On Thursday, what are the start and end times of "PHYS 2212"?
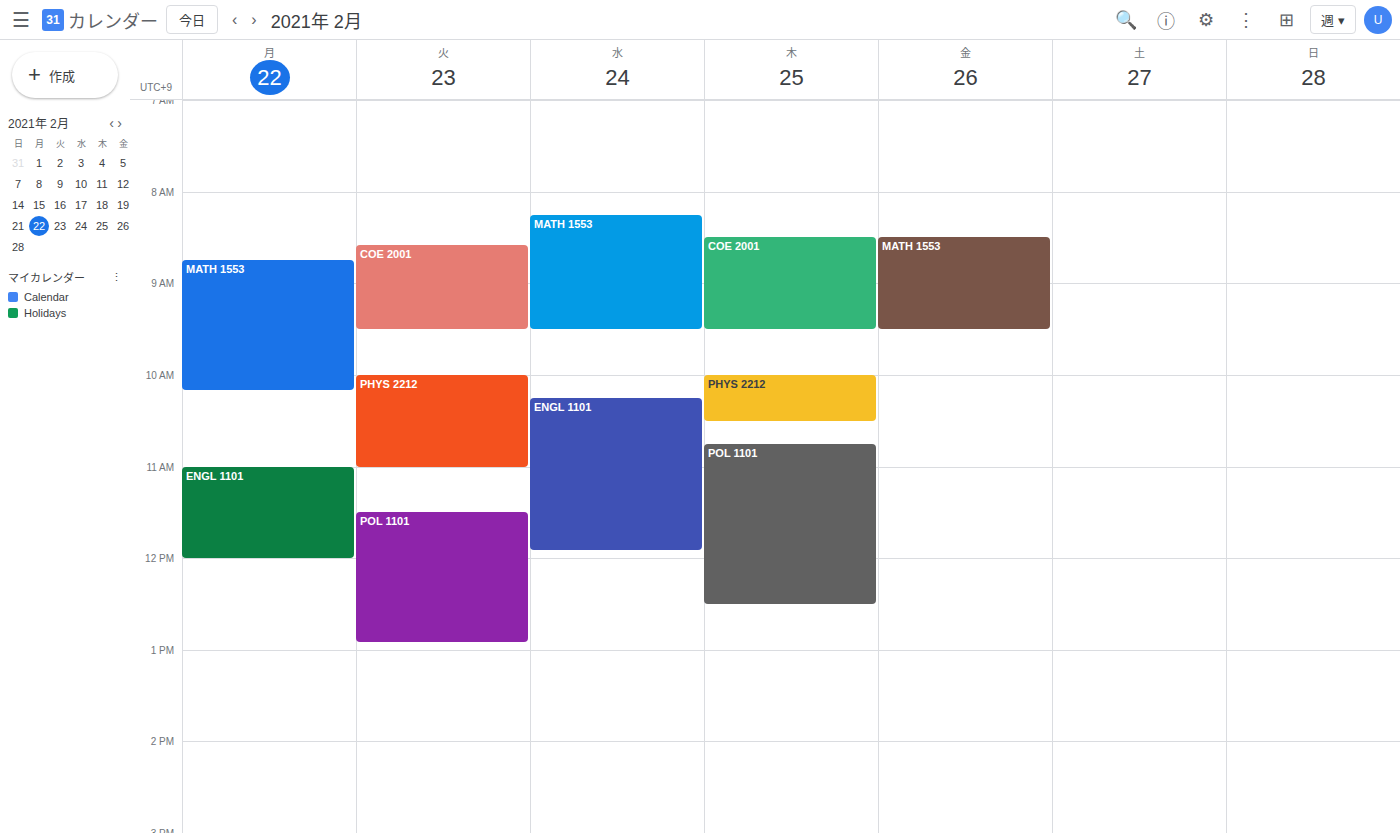
10:00 AM to 10:30 AM